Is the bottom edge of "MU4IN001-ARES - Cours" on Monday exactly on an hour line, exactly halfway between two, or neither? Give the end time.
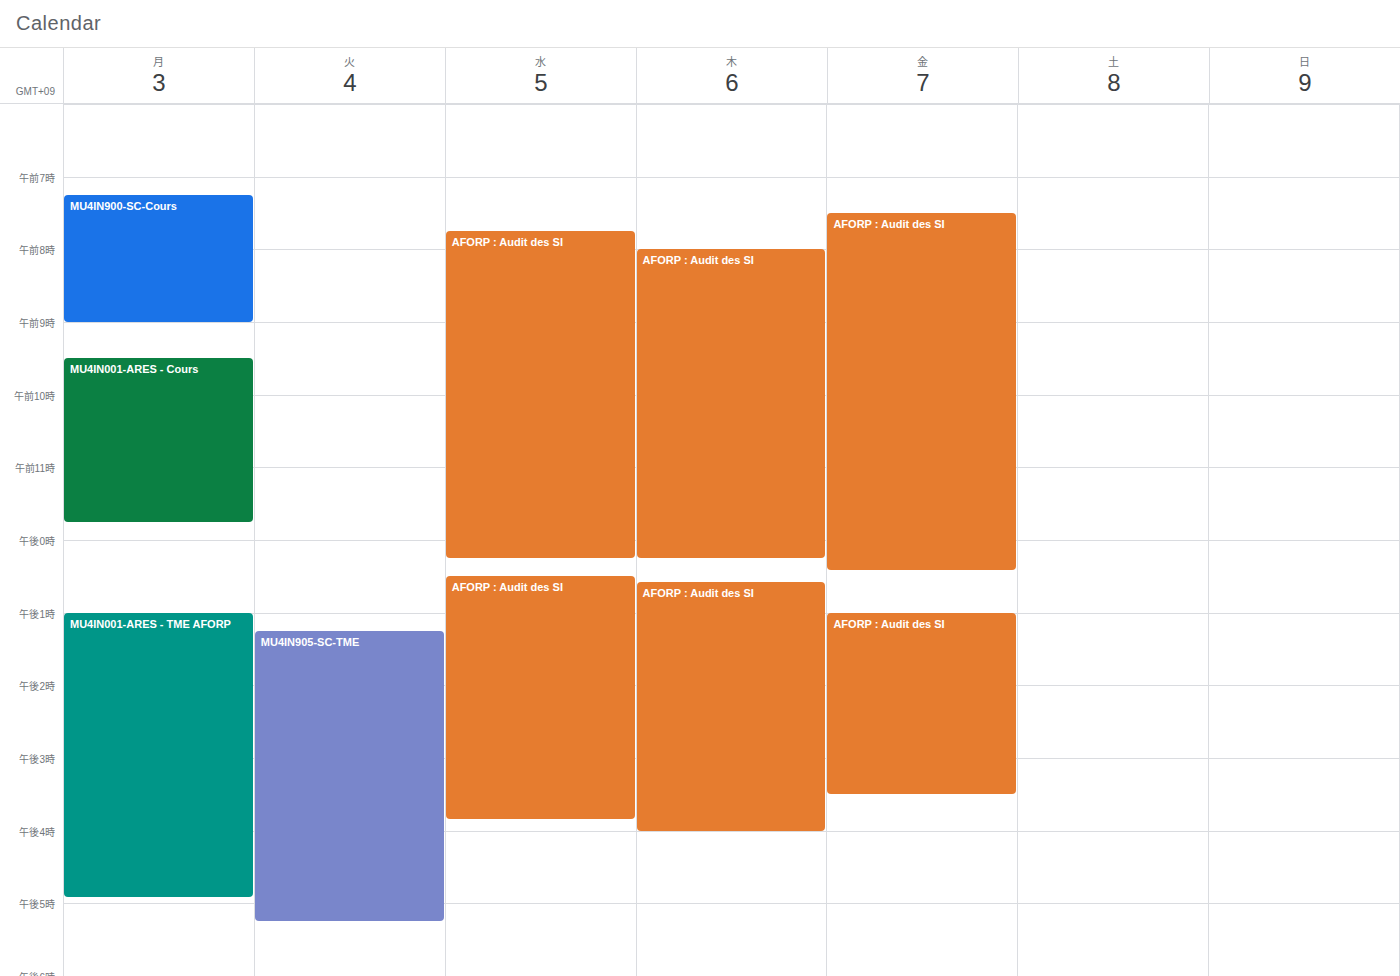
11:45 AM -- neither: three quarters of the way from the 11 AM line to the 12 PM line.